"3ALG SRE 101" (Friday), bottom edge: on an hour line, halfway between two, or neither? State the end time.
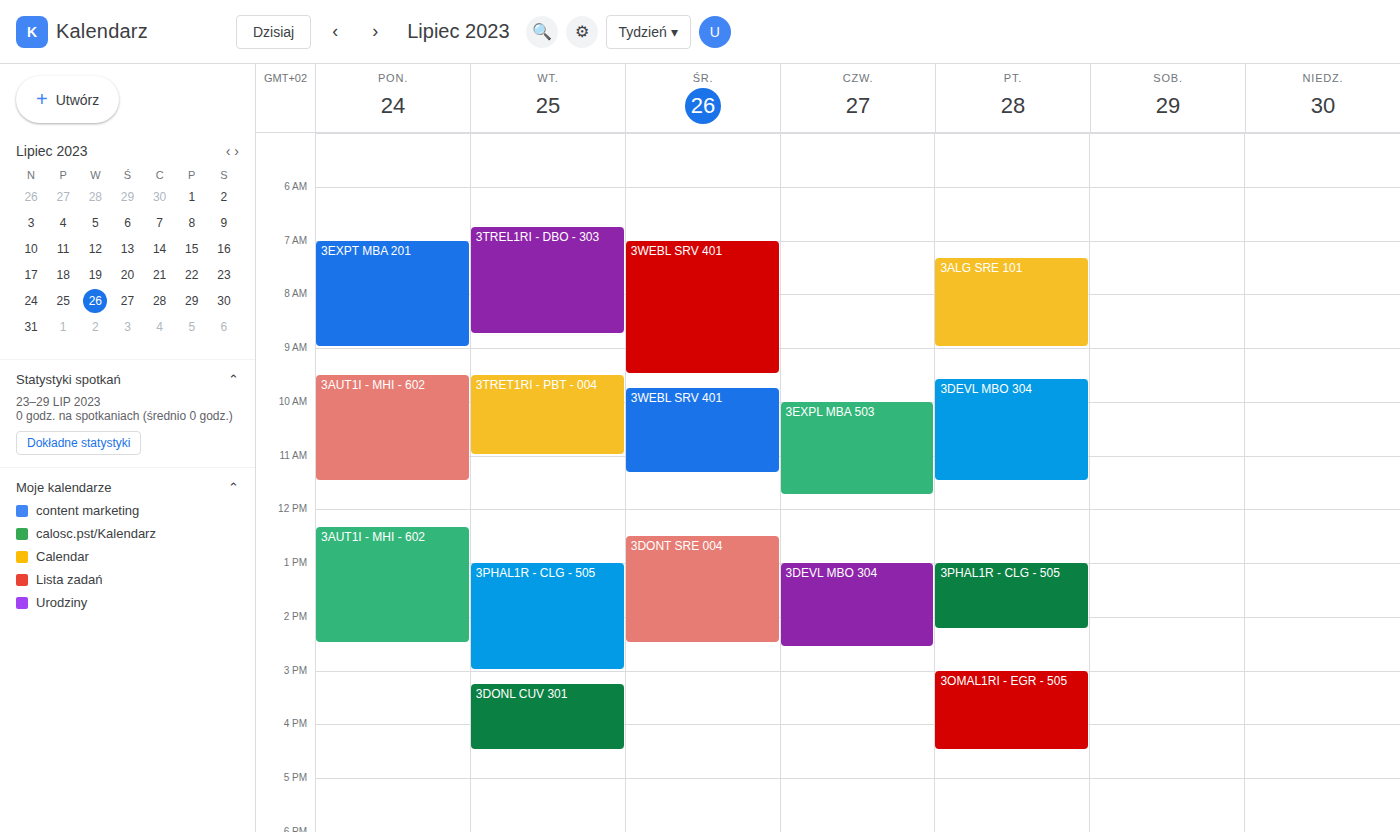
9:00 AM -- exactly on the 9 AM line.